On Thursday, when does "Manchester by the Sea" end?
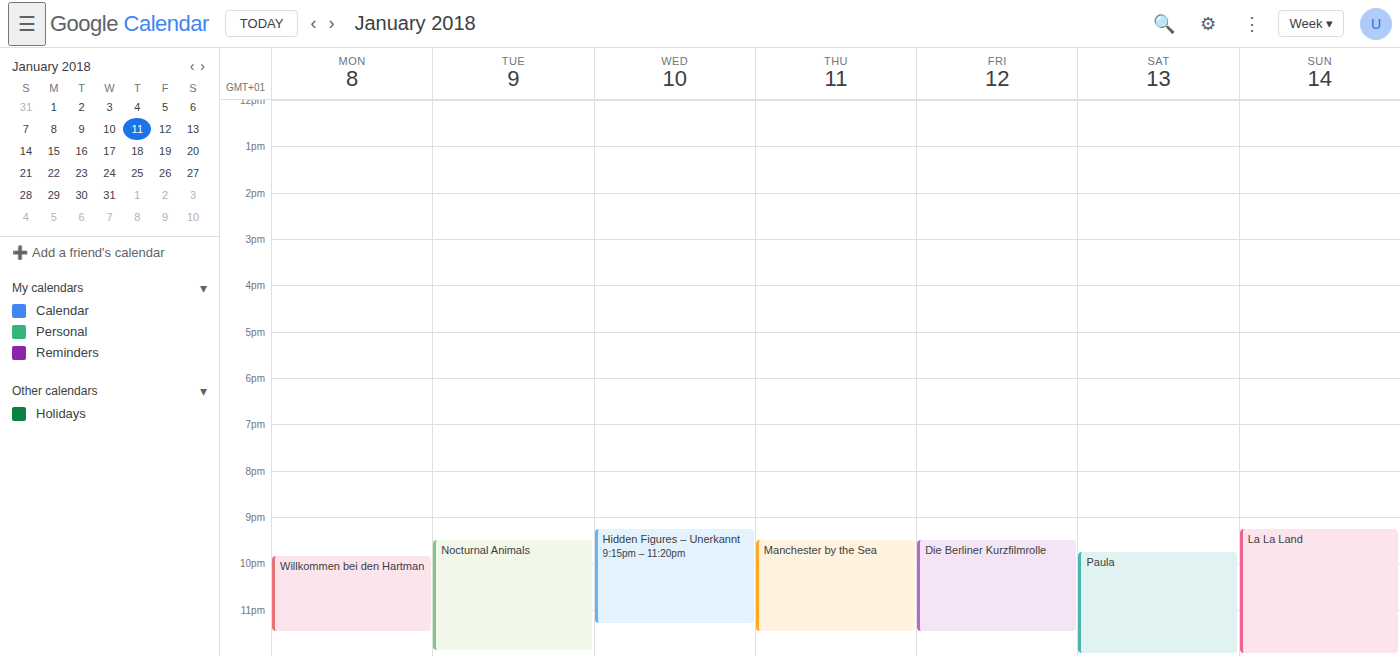
23:30